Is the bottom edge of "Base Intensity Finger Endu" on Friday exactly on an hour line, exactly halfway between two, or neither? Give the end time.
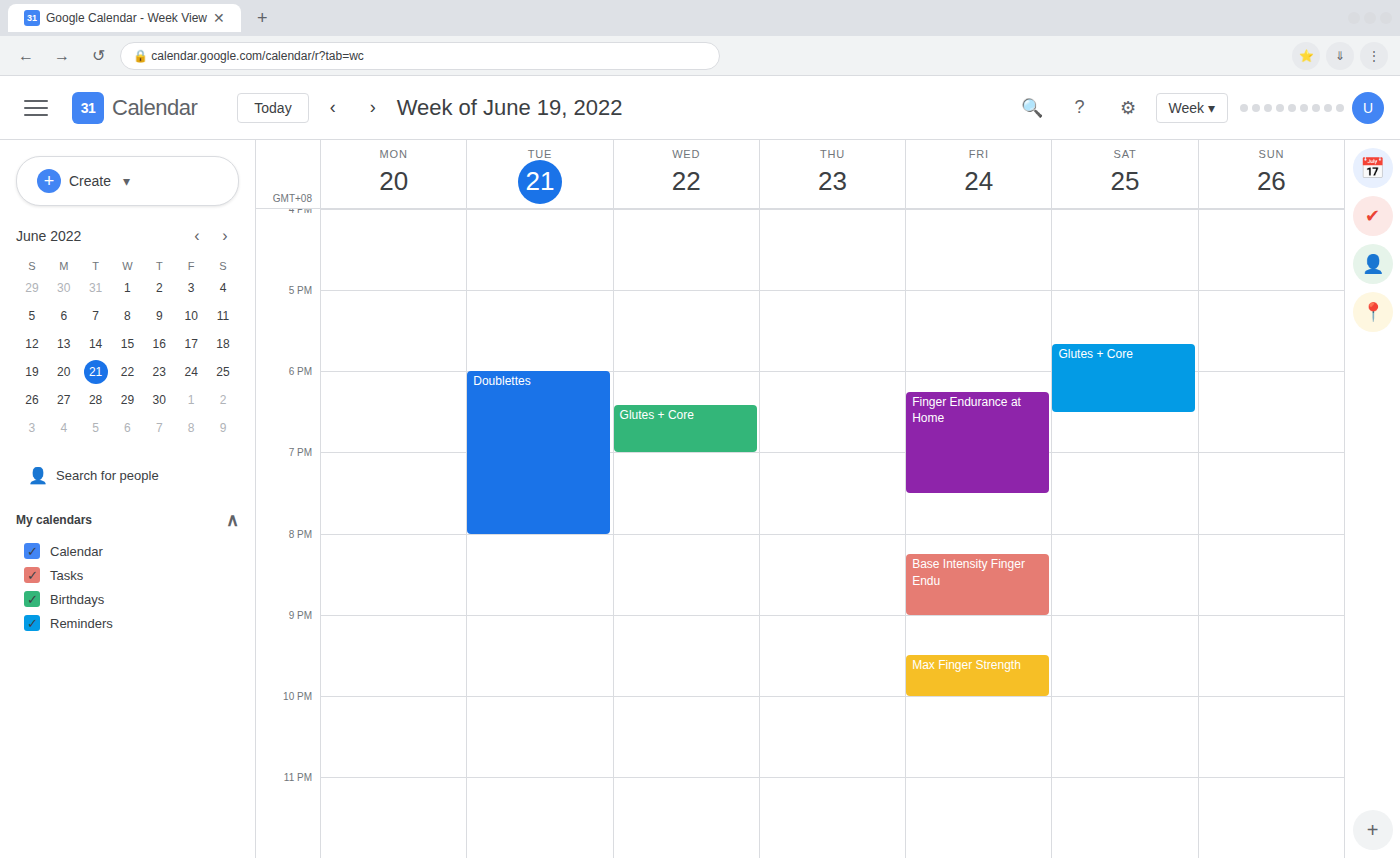
9:00 PM -- exactly on the 9 PM line.